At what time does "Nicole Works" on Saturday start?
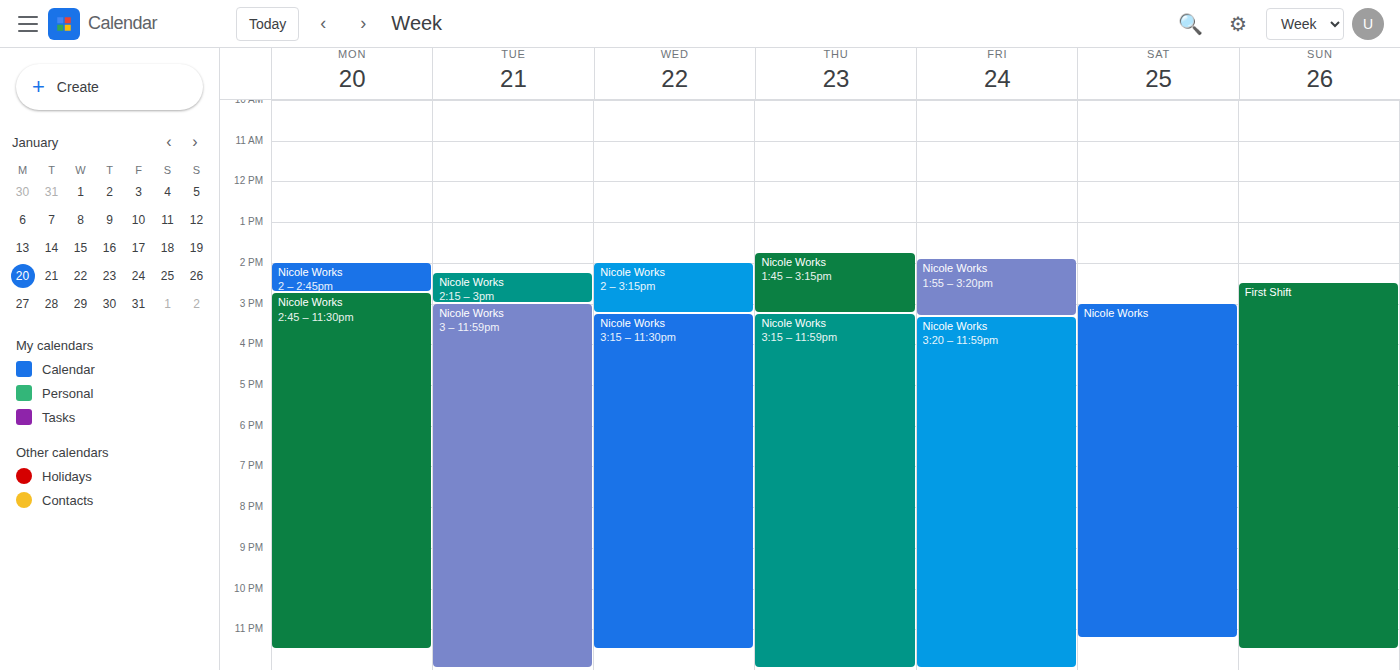
3:00 PM